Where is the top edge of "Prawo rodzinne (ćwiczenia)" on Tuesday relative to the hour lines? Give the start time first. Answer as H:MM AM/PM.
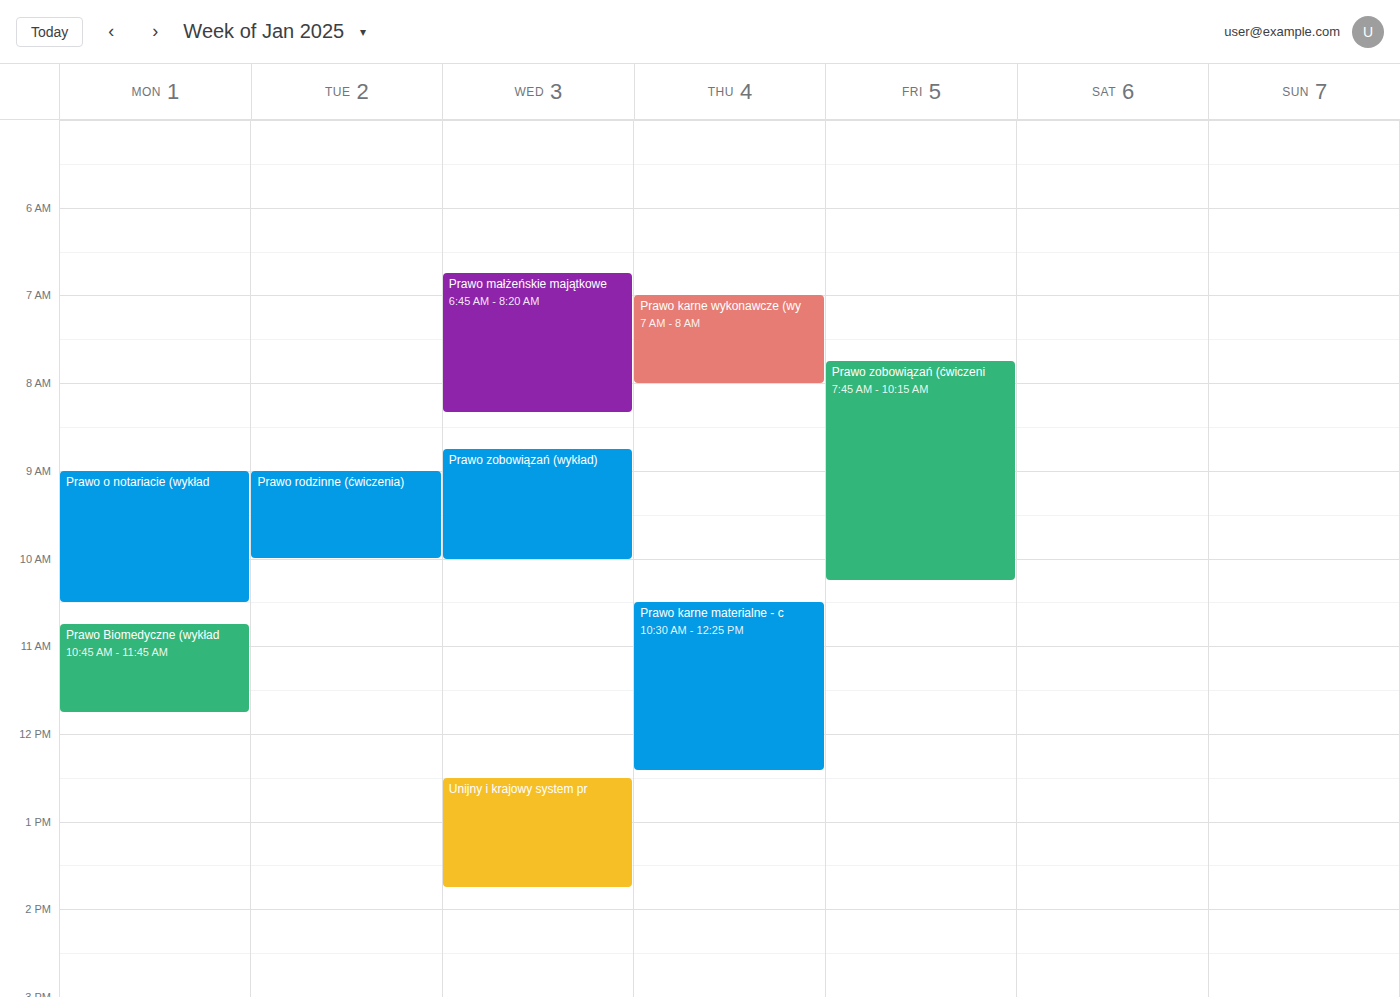
9:00 AM -- exactly on the 9 AM line.